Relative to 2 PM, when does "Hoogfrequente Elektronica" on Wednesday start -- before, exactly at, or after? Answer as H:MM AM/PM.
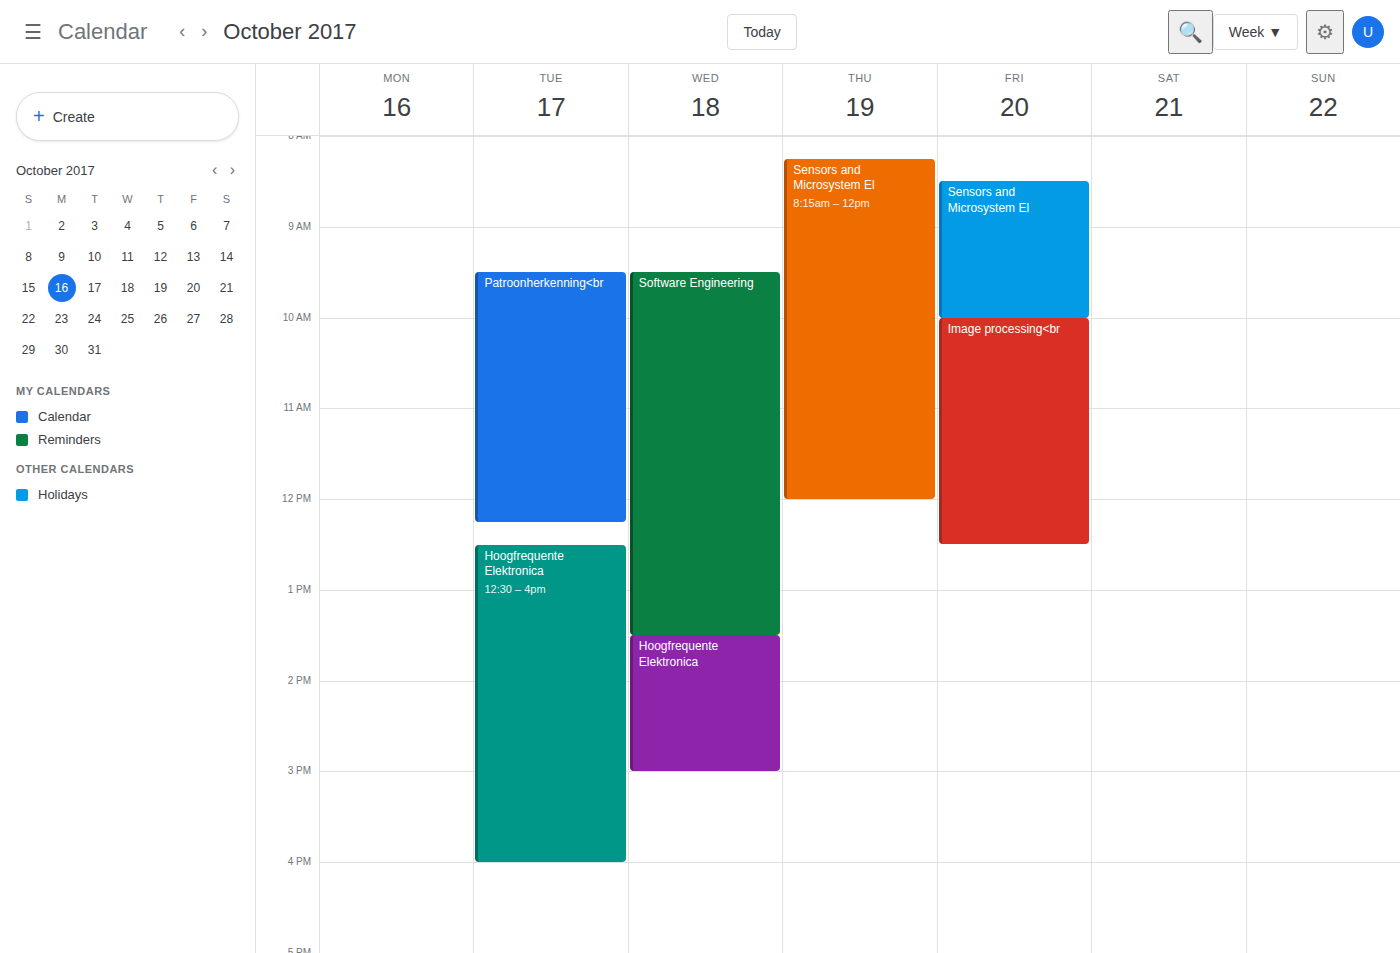
1:30 PM -- before 2 PM, 30 minutes above the 2 PM line.